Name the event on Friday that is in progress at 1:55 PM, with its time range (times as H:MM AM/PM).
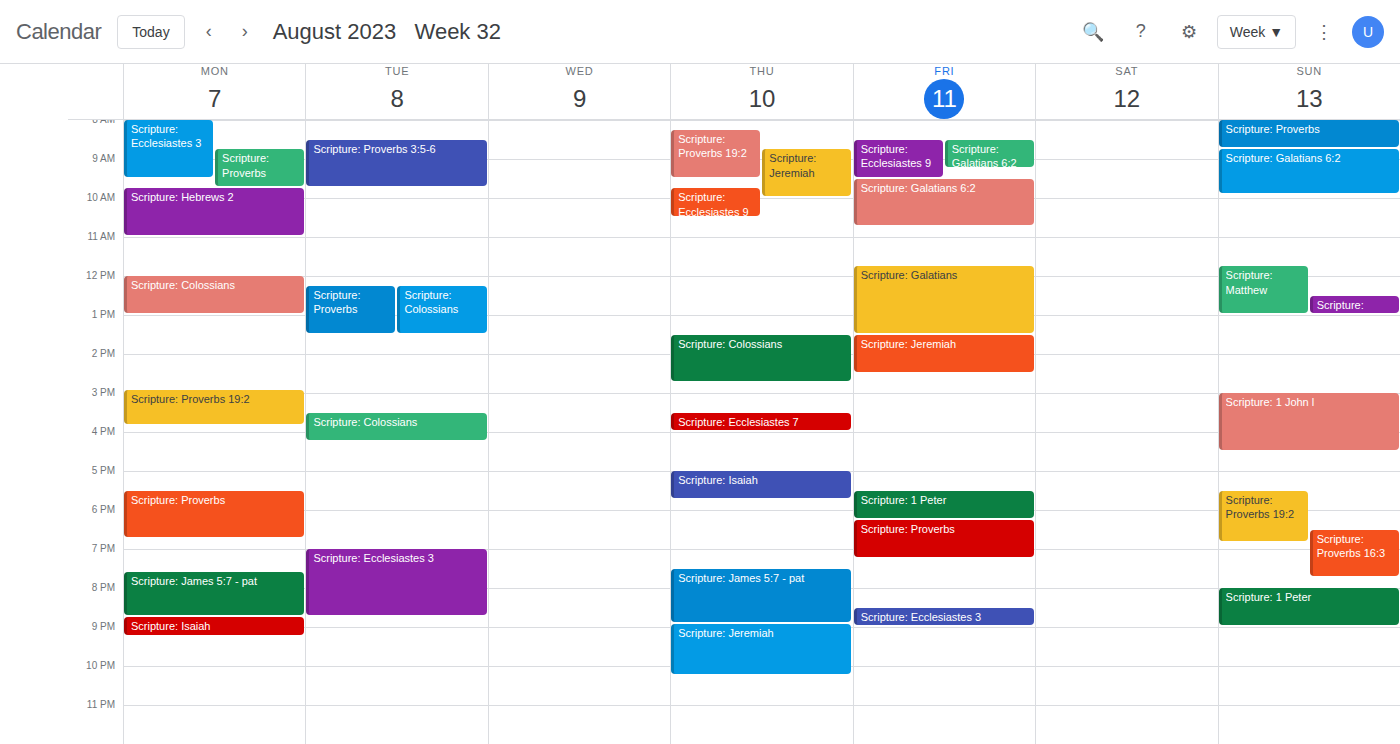
"Scripture: Jeremiah", 1:30 PM to 2:30 PM